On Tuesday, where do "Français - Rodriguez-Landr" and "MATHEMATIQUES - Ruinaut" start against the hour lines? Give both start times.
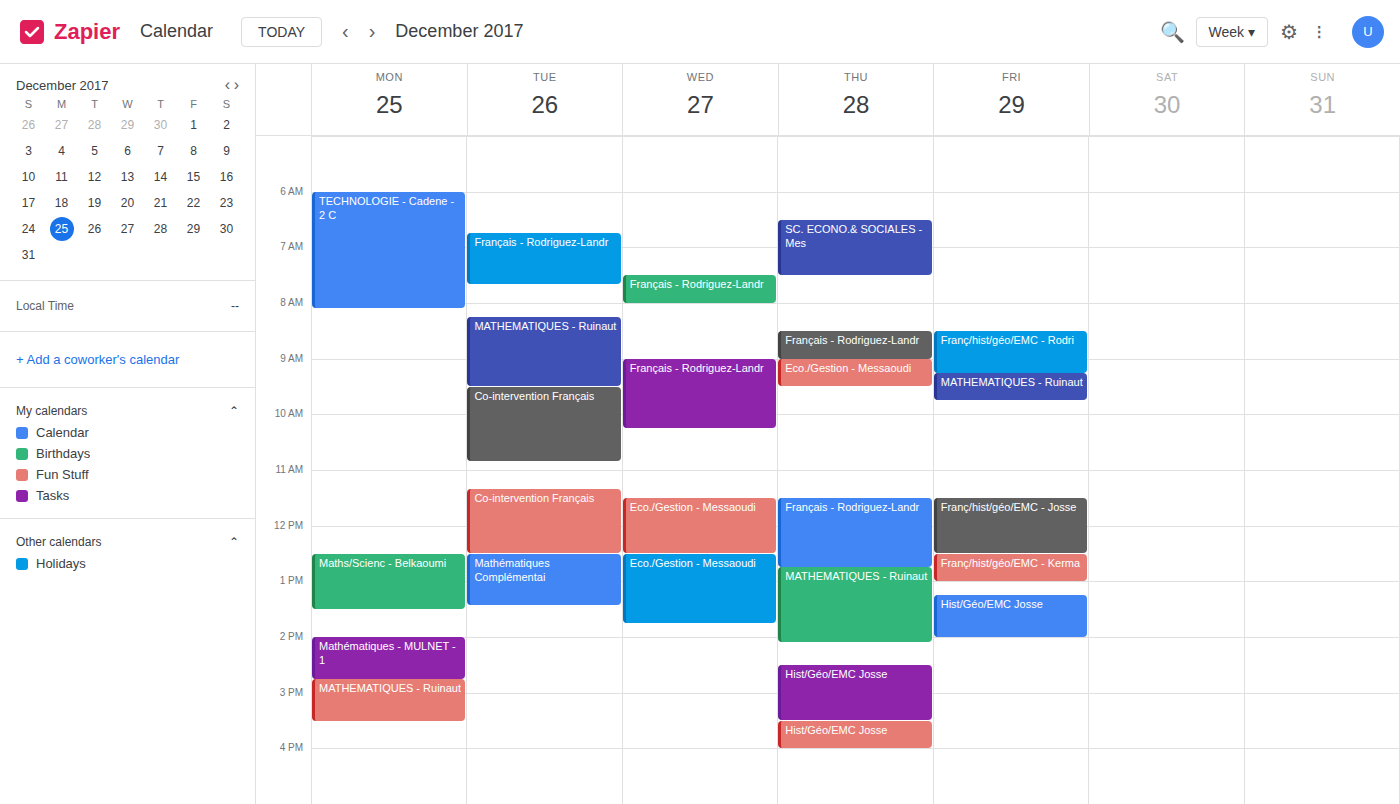
"Français - Rodriguez-Landr": 6:45 AM, neither: three quarters of the way from the 6 AM line to the 7 AM line. "MATHEMATIQUES - Ruinaut": 8:15 AM, neither: a quarter of the way from the 8 AM line to the 9 AM line.